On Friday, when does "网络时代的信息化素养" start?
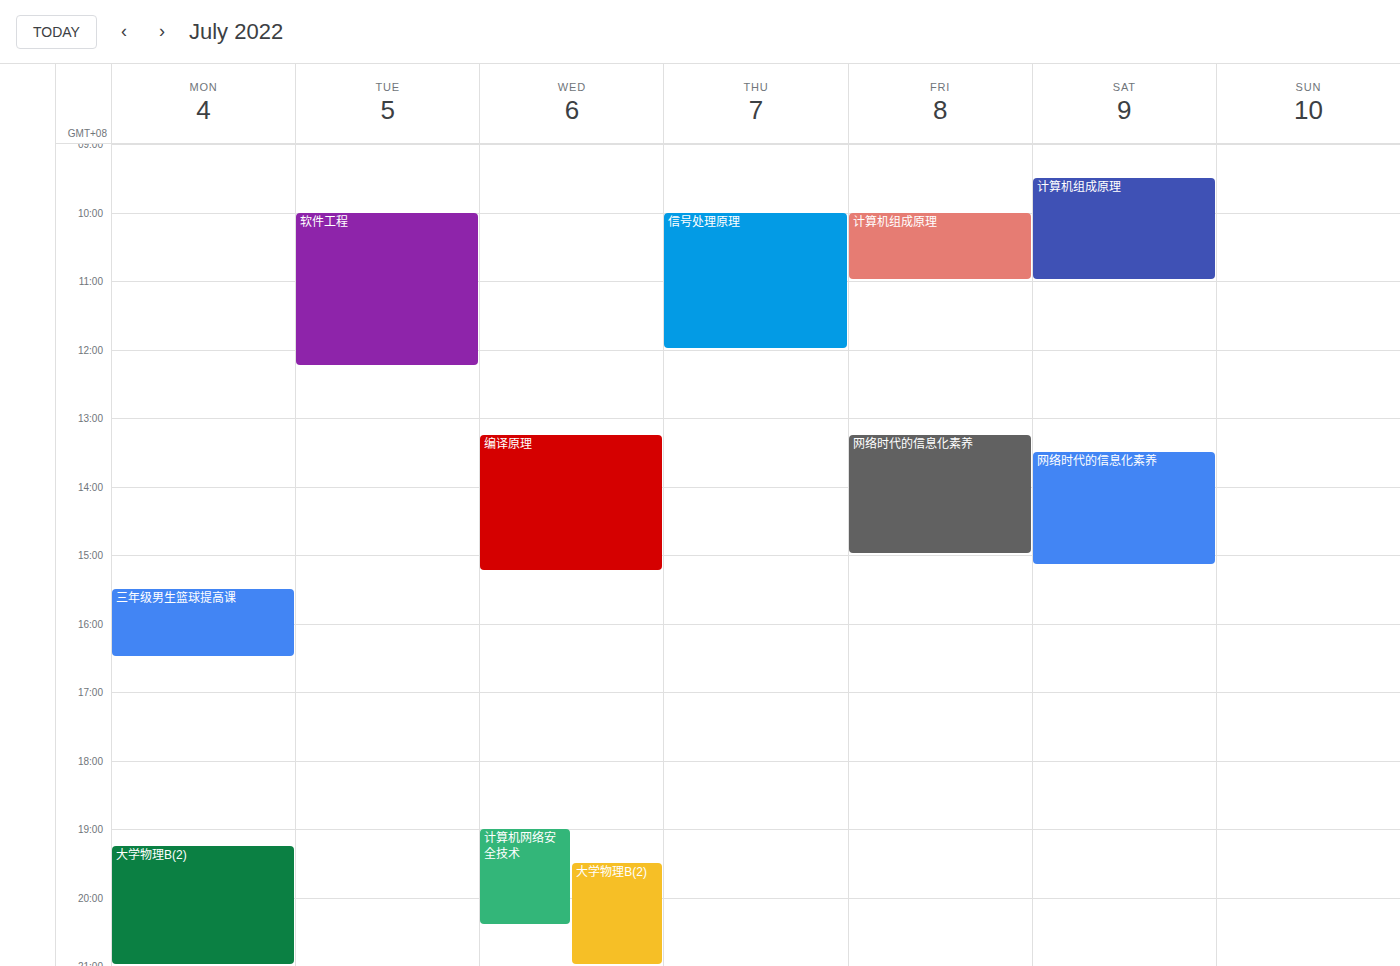
1:15 PM